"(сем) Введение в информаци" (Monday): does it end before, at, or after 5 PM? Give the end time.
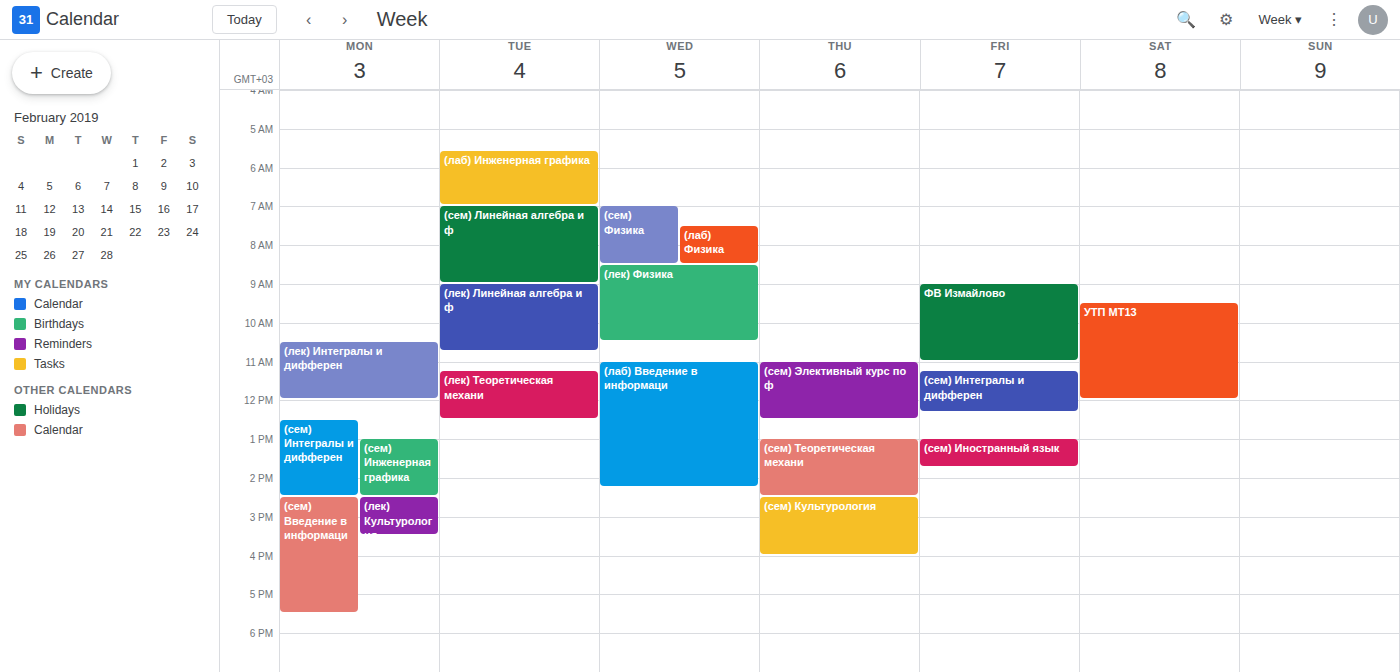
5:30 PM -- after 5 PM, 30 minutes below the 5 PM line.